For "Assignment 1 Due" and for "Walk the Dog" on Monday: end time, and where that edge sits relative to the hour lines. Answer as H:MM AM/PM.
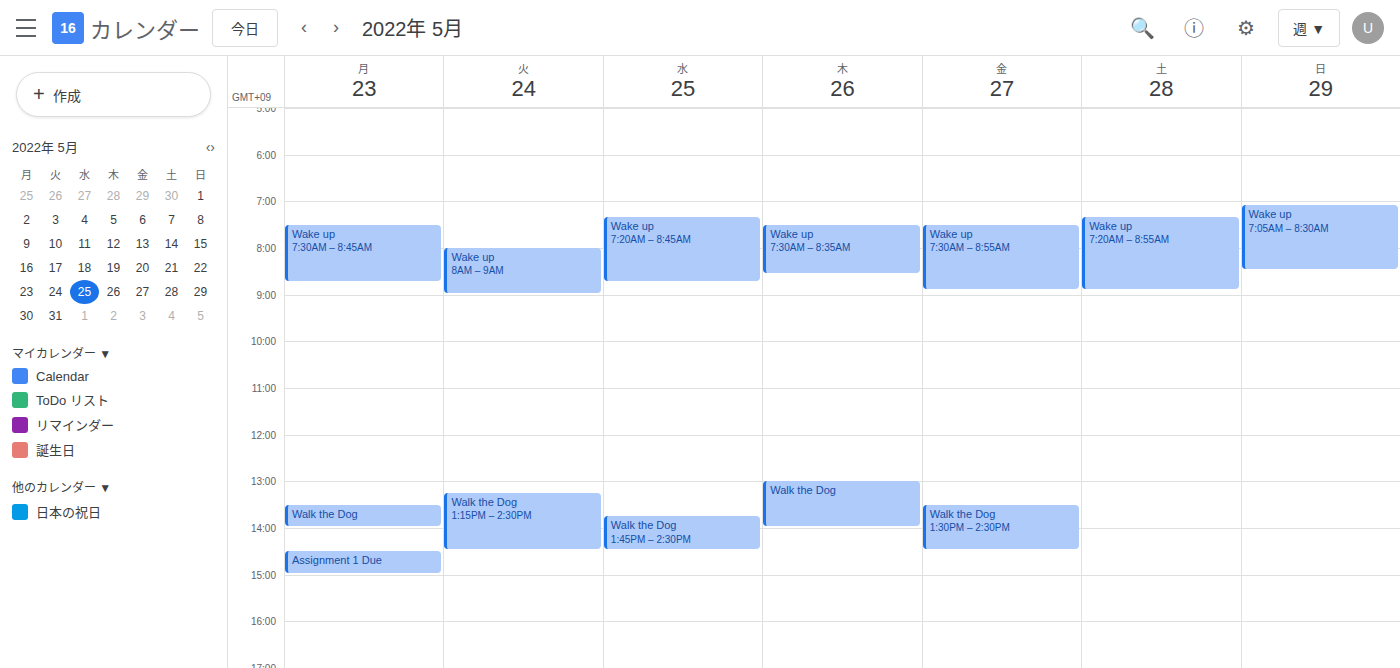
"Assignment 1 Due": 3:00 PM, exactly on the 3 PM line. "Walk the Dog": 2:00 PM, exactly on the 2 PM line.